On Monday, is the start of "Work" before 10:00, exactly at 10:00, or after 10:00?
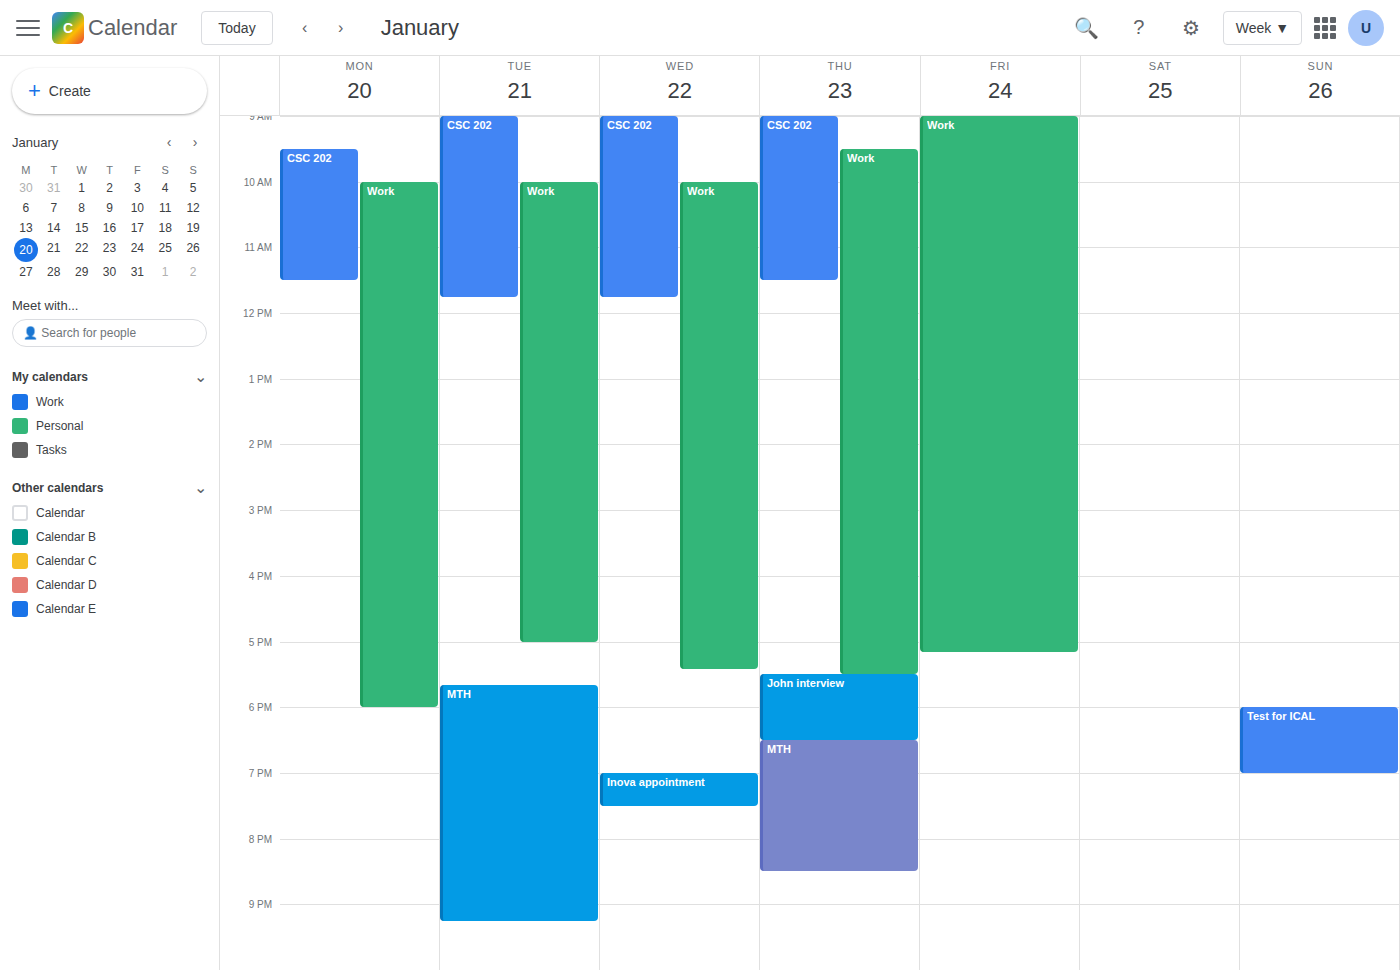
10:00 -- exactly at 10:00, on the 10:00 line.